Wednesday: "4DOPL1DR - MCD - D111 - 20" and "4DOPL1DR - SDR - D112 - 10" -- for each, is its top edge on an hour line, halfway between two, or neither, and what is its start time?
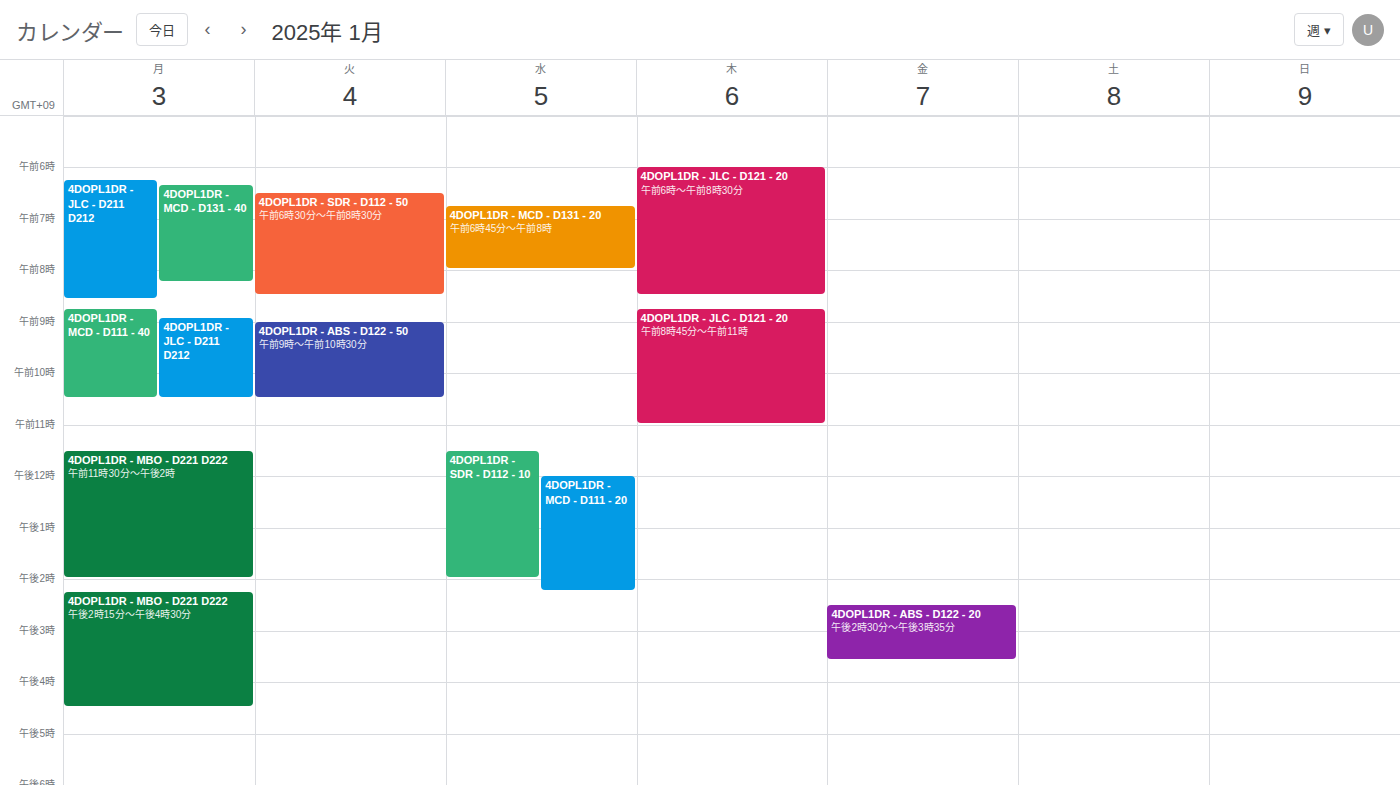
"4DOPL1DR - MCD - D111 - 20": 12:00 PM, exactly on the 12 PM line. "4DOPL1DR - SDR - D112 - 10": 11:30 AM, halfway between the 11 AM and 12 PM lines.